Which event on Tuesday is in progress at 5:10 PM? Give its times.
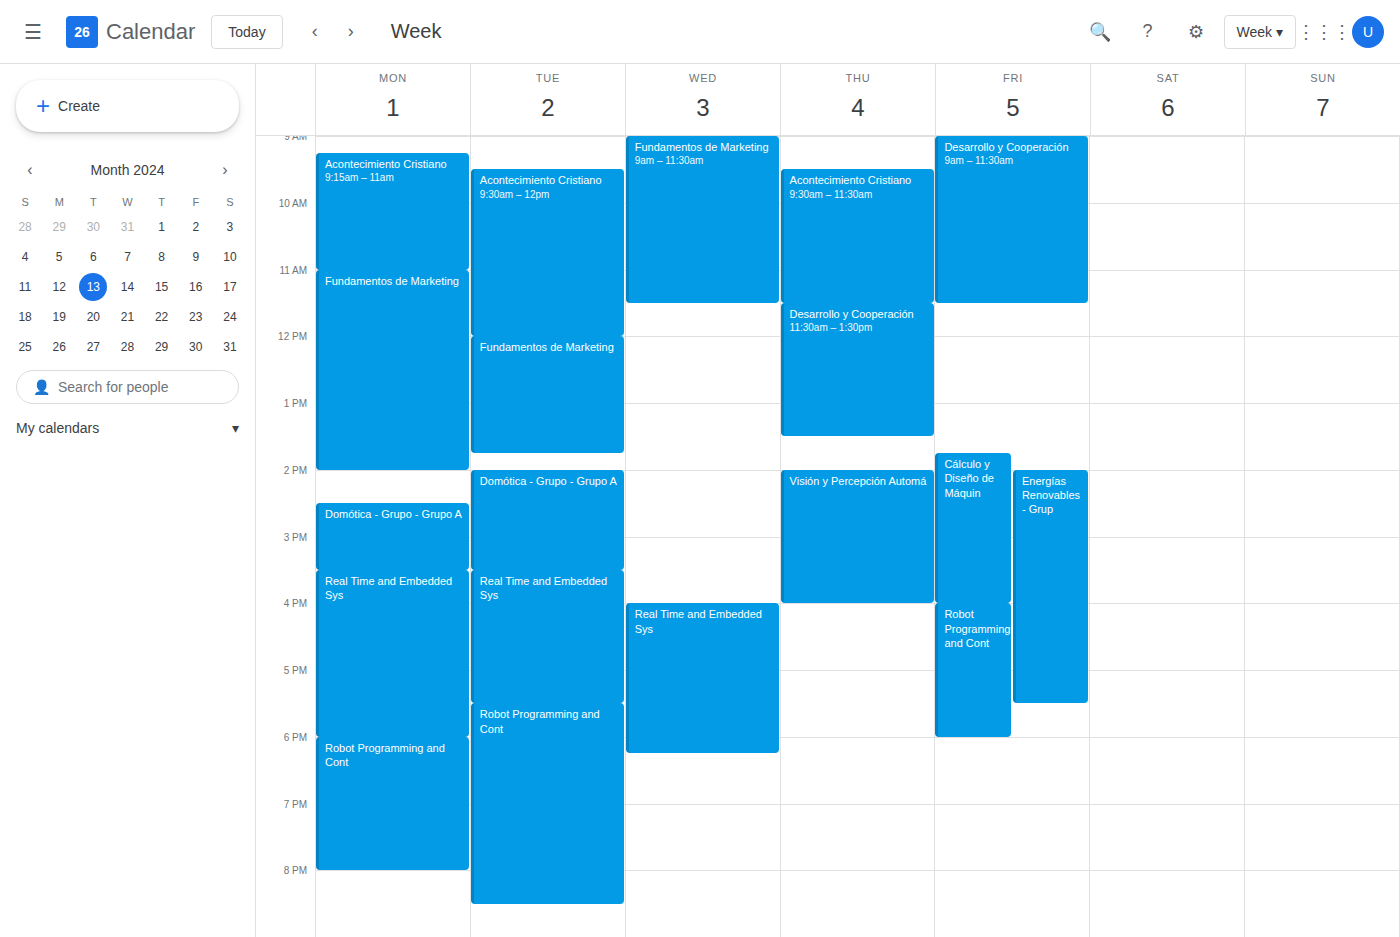
"Real Time and Embedded Sys", 3:30 PM to 5:30 PM